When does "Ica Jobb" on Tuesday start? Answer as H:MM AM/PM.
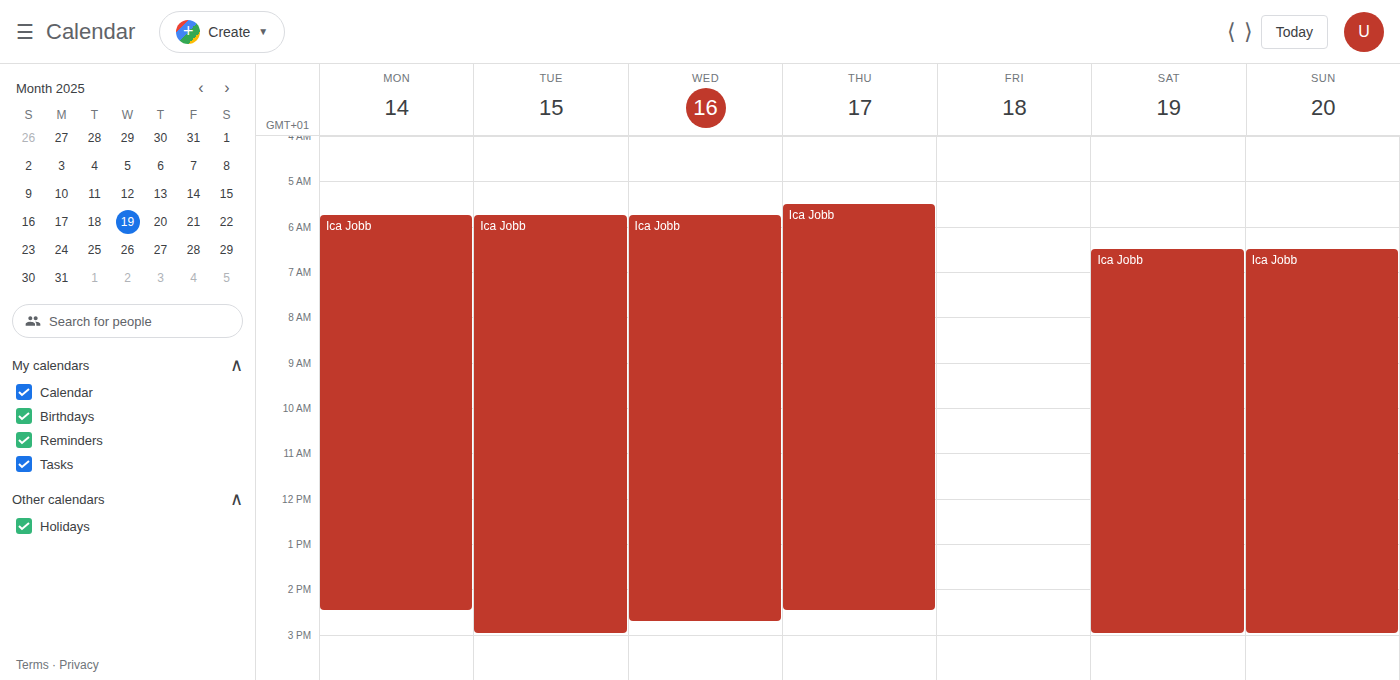
5:45 AM